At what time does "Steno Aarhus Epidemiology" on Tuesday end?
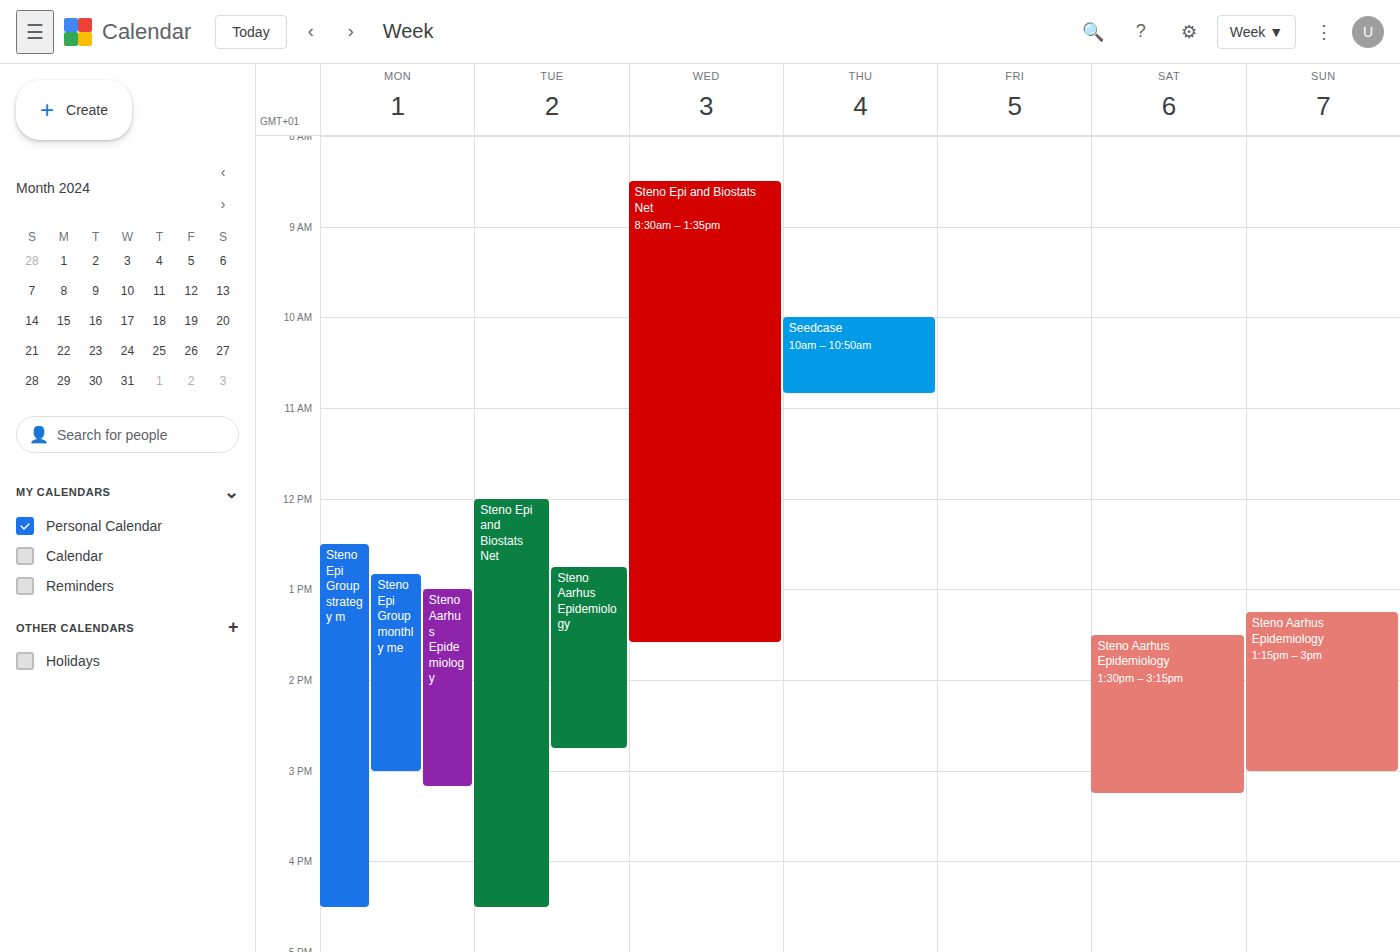
2:45 PM